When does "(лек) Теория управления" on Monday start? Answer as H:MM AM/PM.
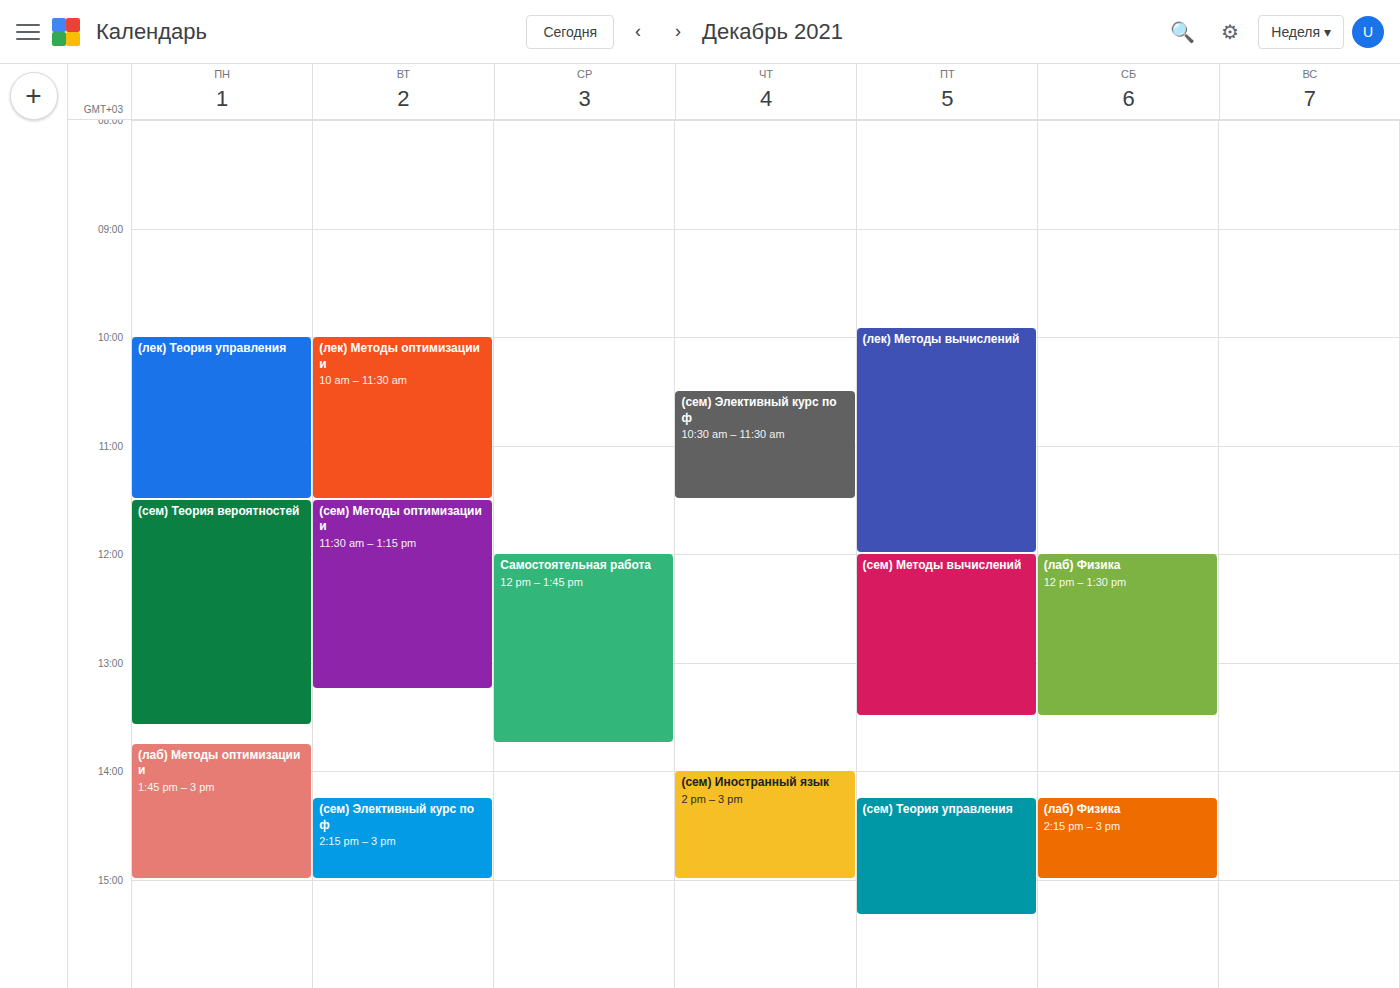
10:00 AM